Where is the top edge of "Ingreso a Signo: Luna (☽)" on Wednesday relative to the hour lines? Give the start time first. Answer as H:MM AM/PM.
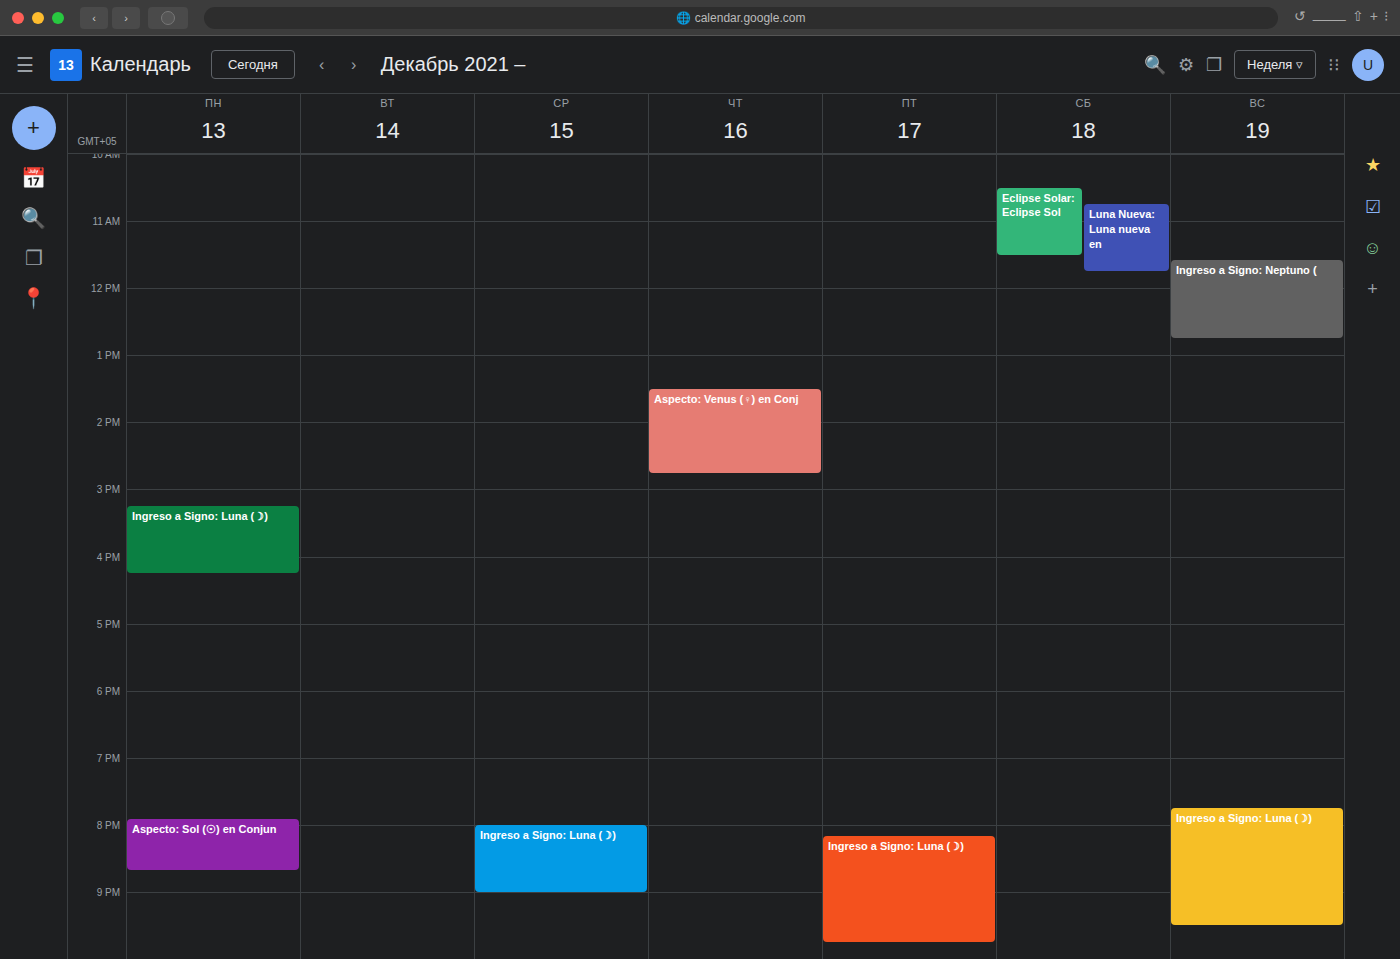
8:00 PM -- exactly on the 8 PM line.